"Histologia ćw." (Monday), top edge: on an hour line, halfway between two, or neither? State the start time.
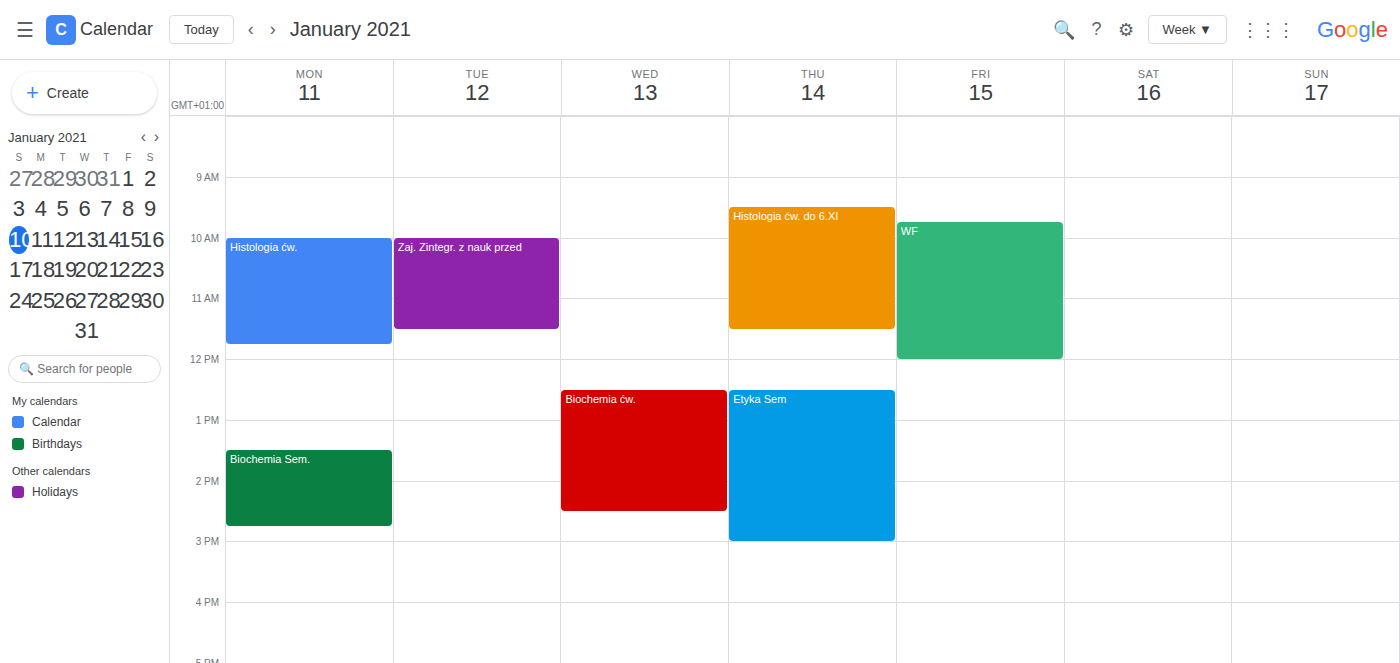
10:00 AM -- exactly on the 10 AM line.